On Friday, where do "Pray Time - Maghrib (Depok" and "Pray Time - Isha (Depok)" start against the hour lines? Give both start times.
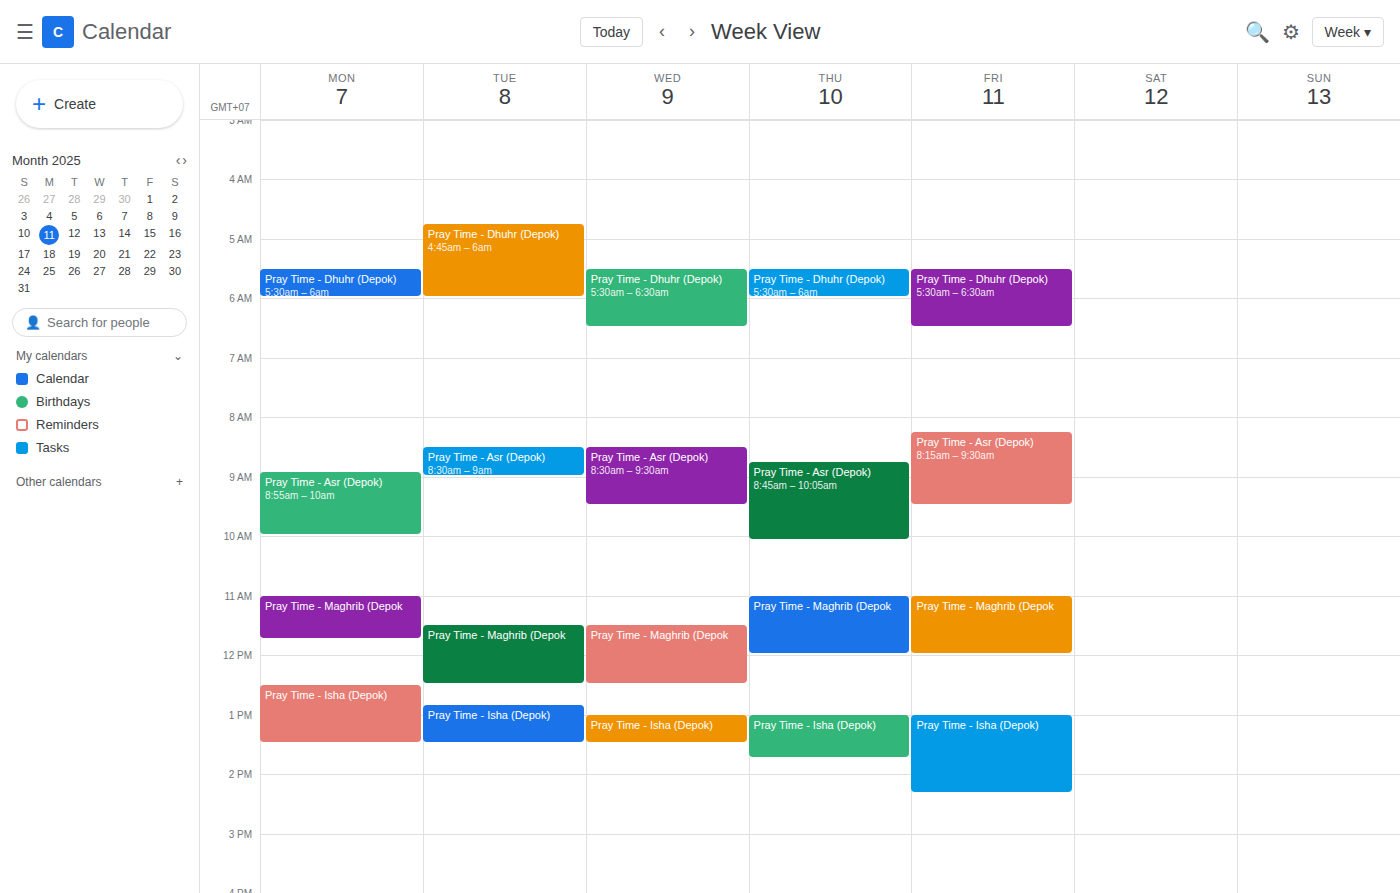
"Pray Time - Maghrib (Depok": 11:00 AM, exactly on the 11 AM line. "Pray Time - Isha (Depok)": 1:00 PM, exactly on the 1 PM line.